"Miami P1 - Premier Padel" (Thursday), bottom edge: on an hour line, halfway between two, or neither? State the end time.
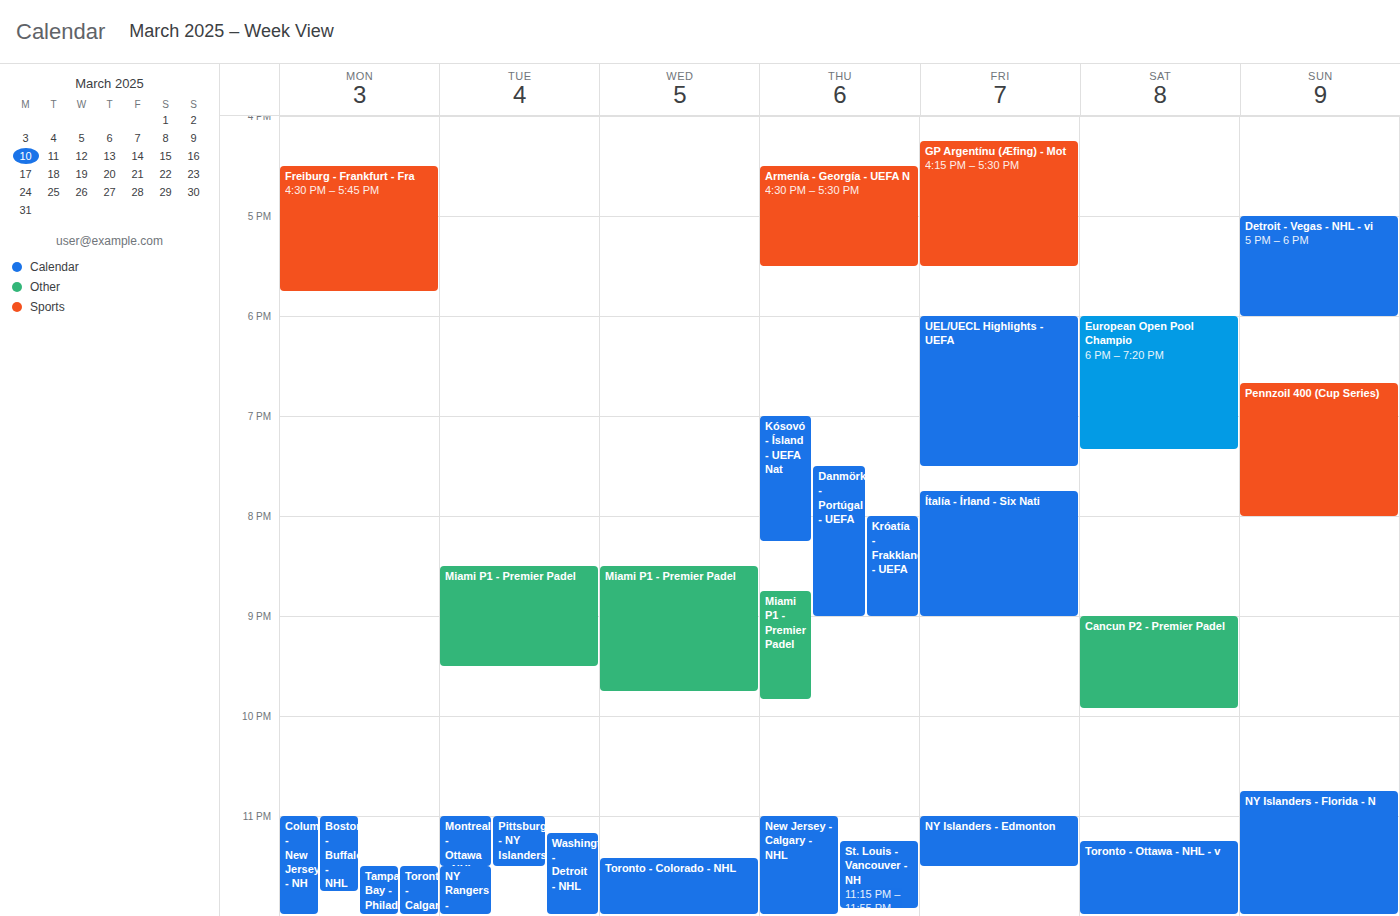
9:50 PM -- neither: 50 minutes below the 9 PM line and 10 minutes above the 10 PM line.